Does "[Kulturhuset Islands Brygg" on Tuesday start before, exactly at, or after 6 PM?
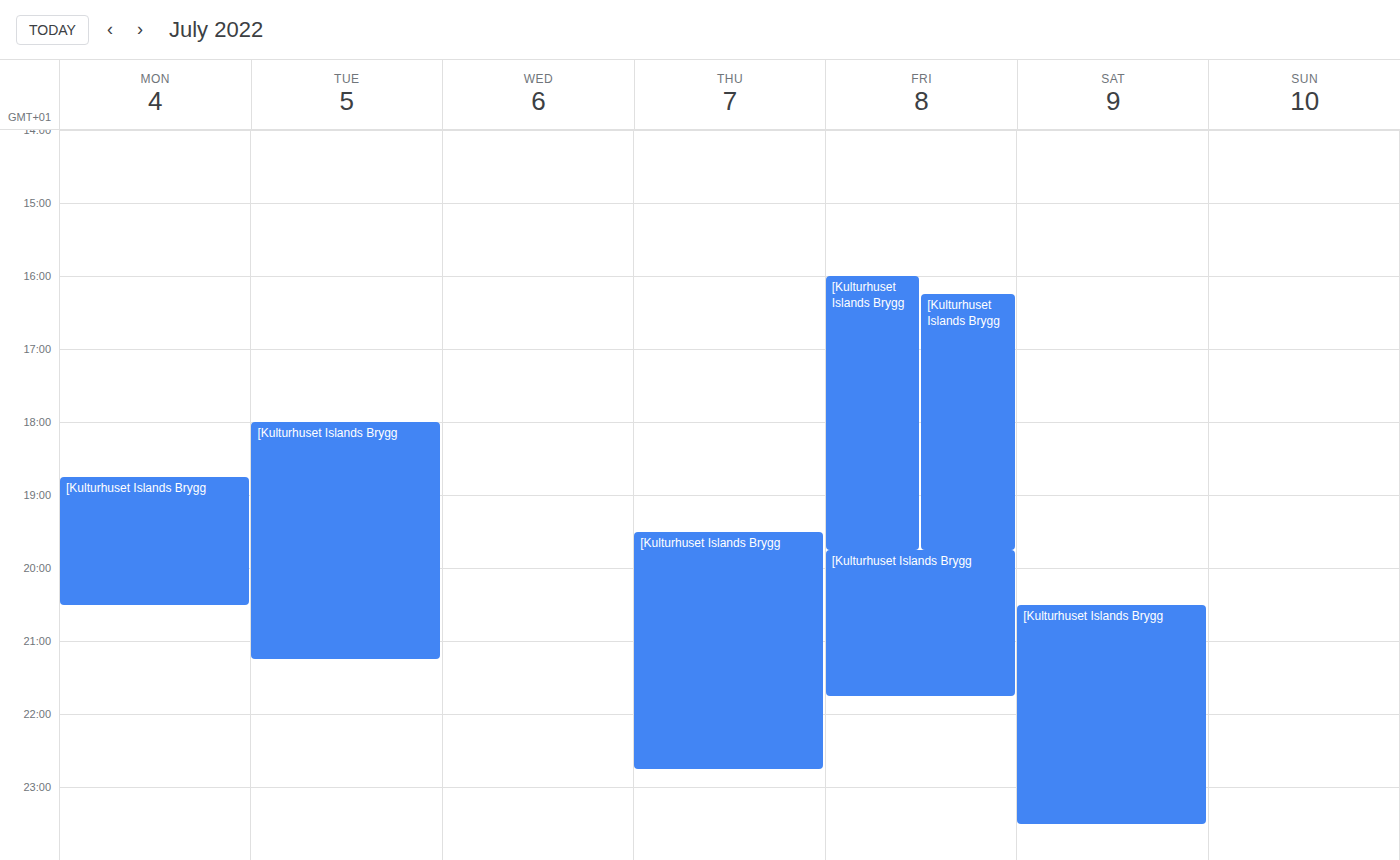
6:00 PM -- exactly at 6 PM, on the 6 PM line.